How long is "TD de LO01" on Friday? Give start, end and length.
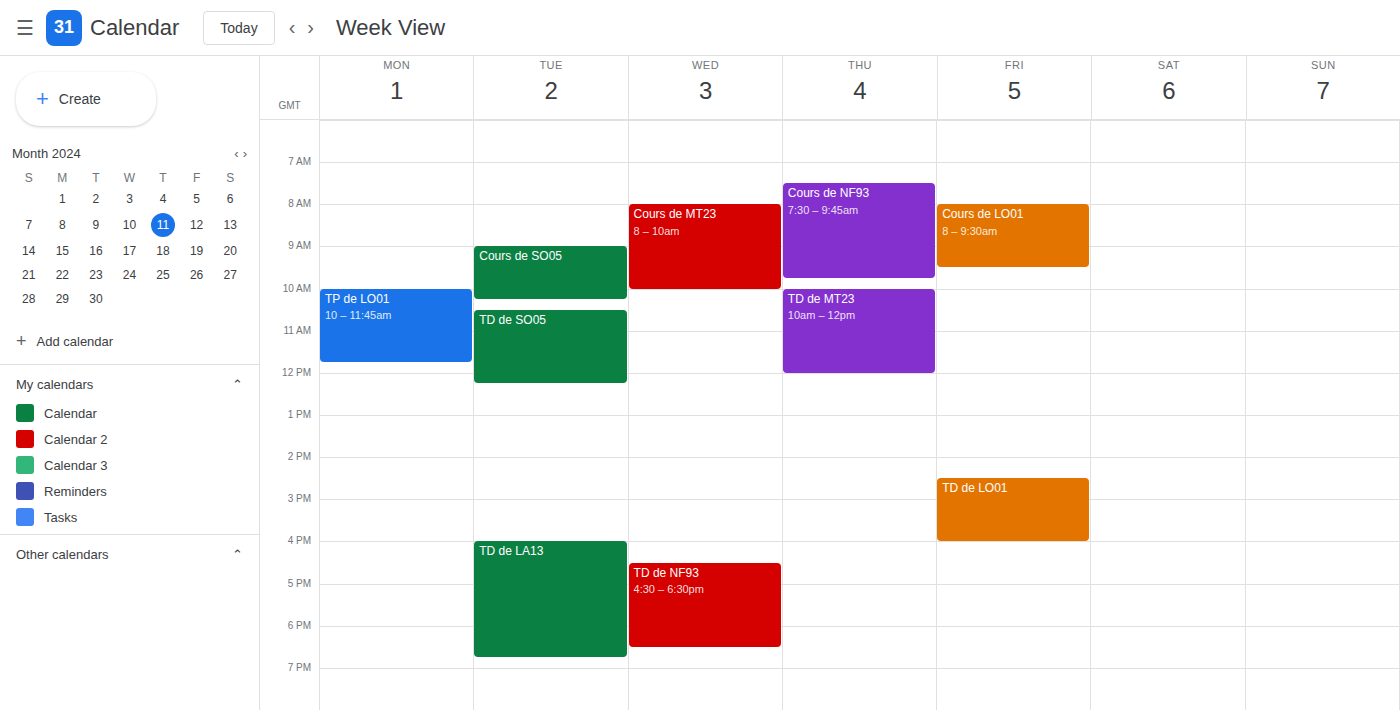
2:30 PM to 4:00 PM, 1 hour 30 minutes